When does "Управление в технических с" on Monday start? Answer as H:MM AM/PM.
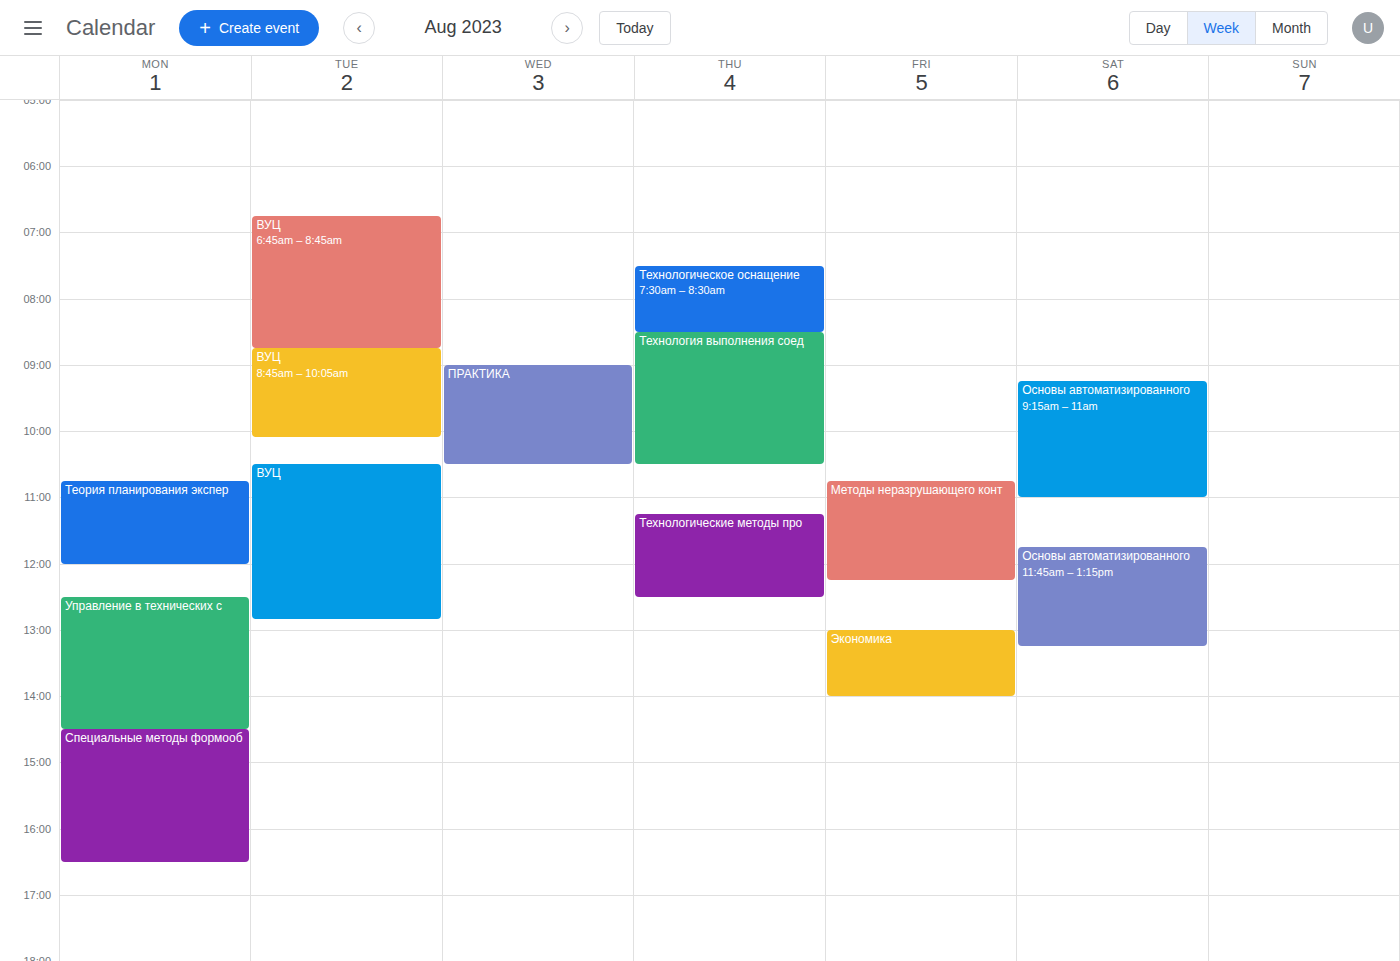
12:30 PM